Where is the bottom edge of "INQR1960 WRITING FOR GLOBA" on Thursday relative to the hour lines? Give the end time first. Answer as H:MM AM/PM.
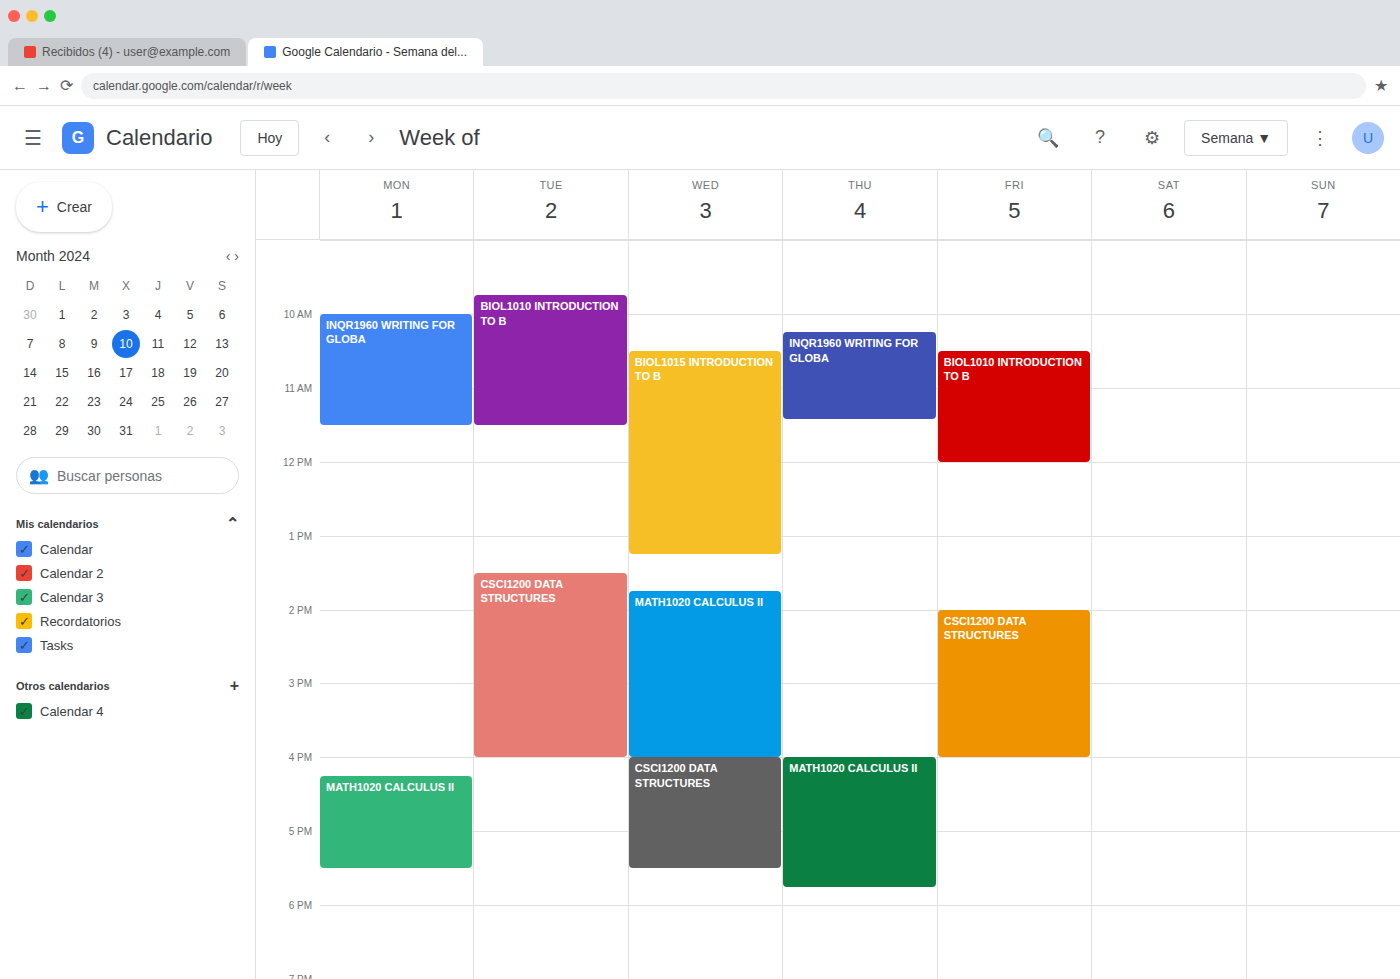
11:25 AM -- neither: 25 minutes below the 11 AM line and 35 minutes above the 12 PM line.